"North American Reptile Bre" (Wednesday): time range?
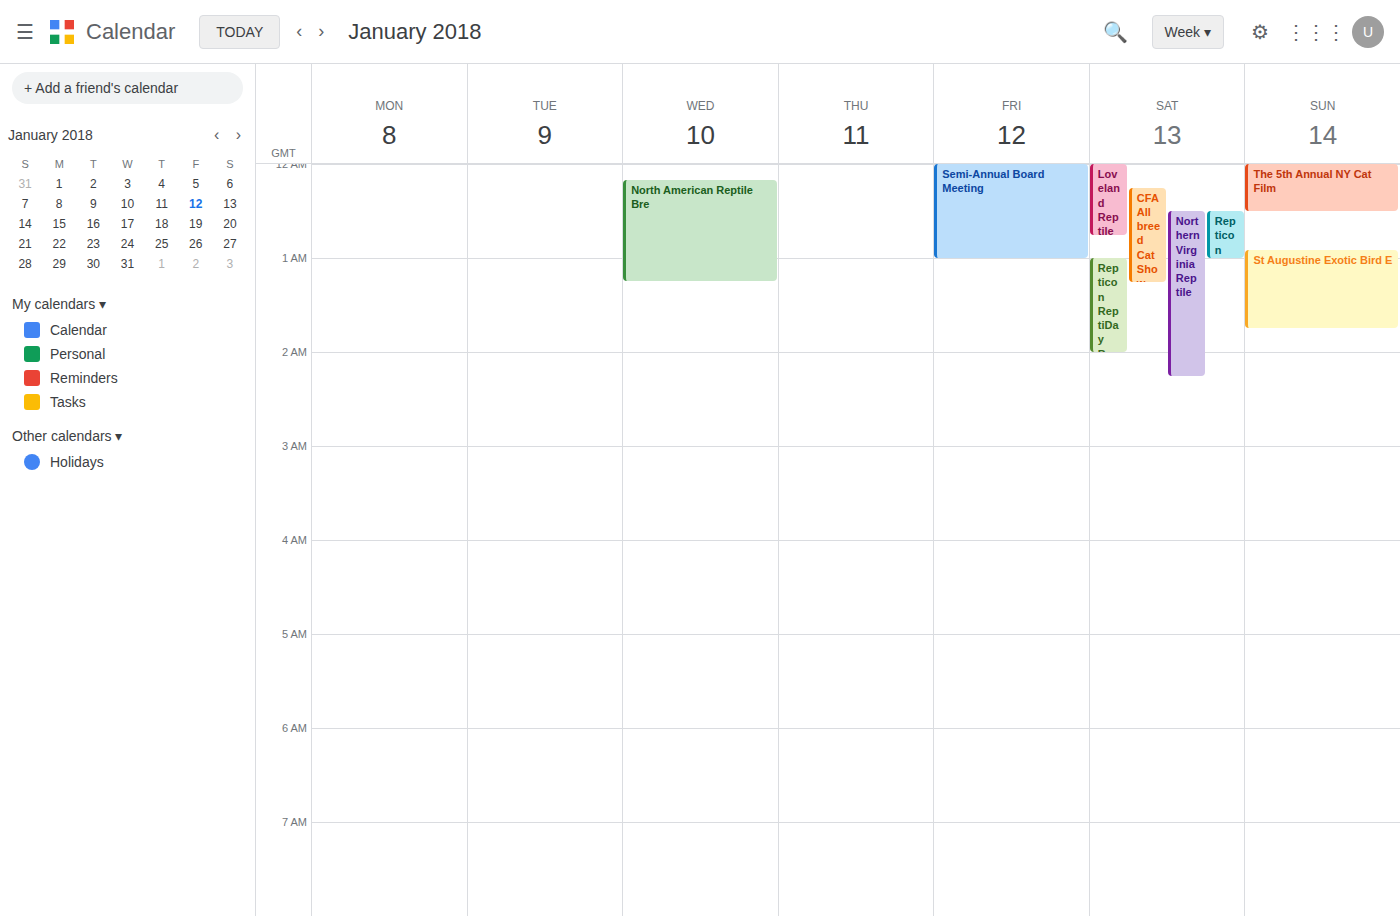
12:10 AM to 1:15 AM